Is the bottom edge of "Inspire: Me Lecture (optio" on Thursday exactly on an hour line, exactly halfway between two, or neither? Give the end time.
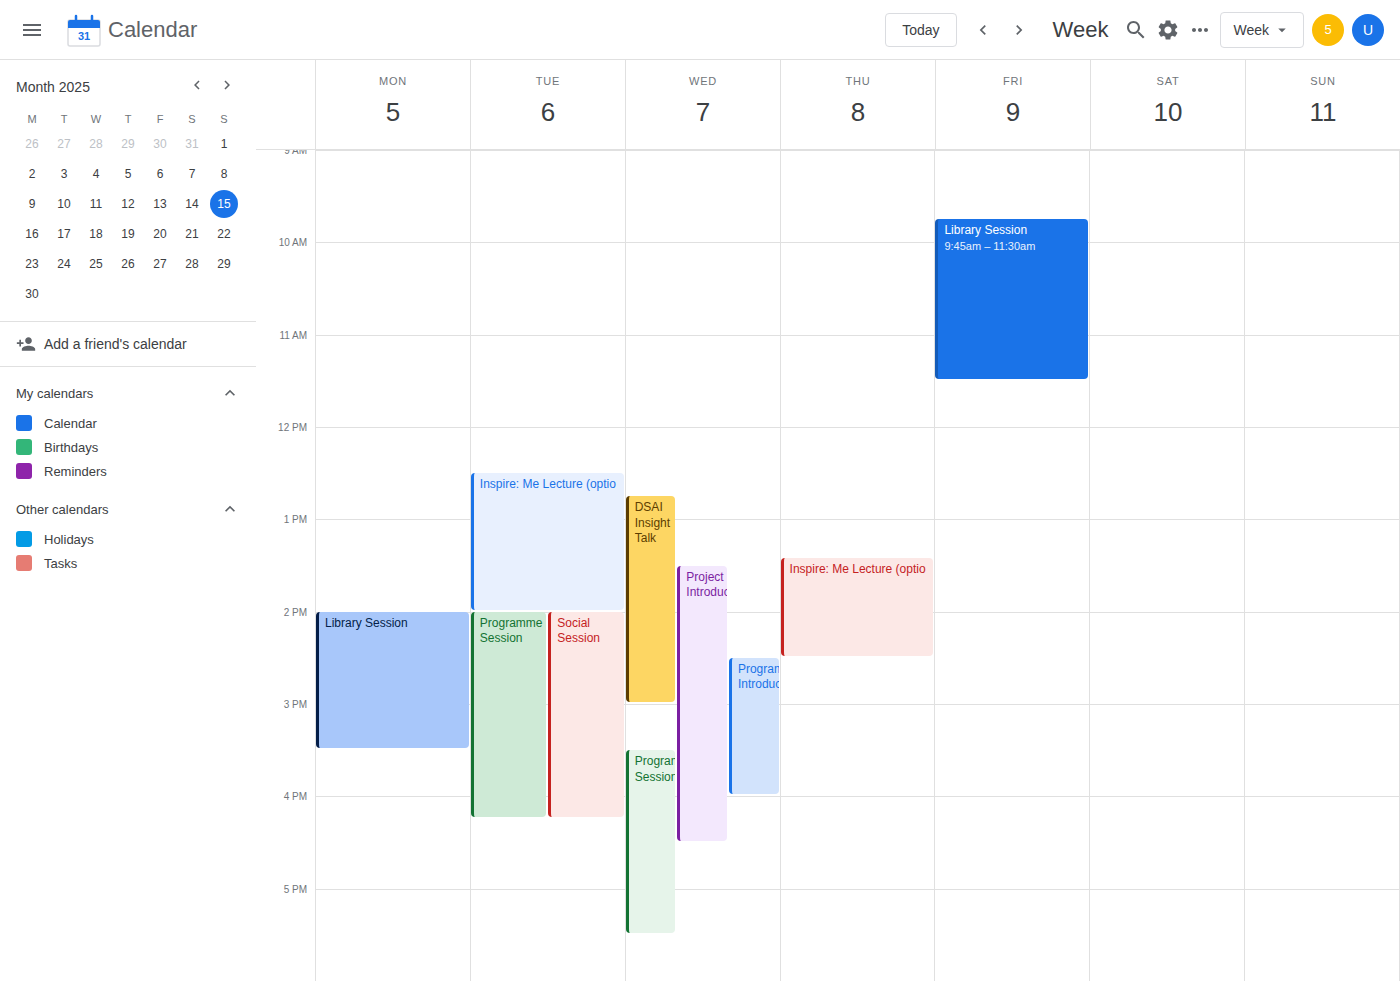
2:30 PM -- halfway between the 2 PM and 3 PM lines.